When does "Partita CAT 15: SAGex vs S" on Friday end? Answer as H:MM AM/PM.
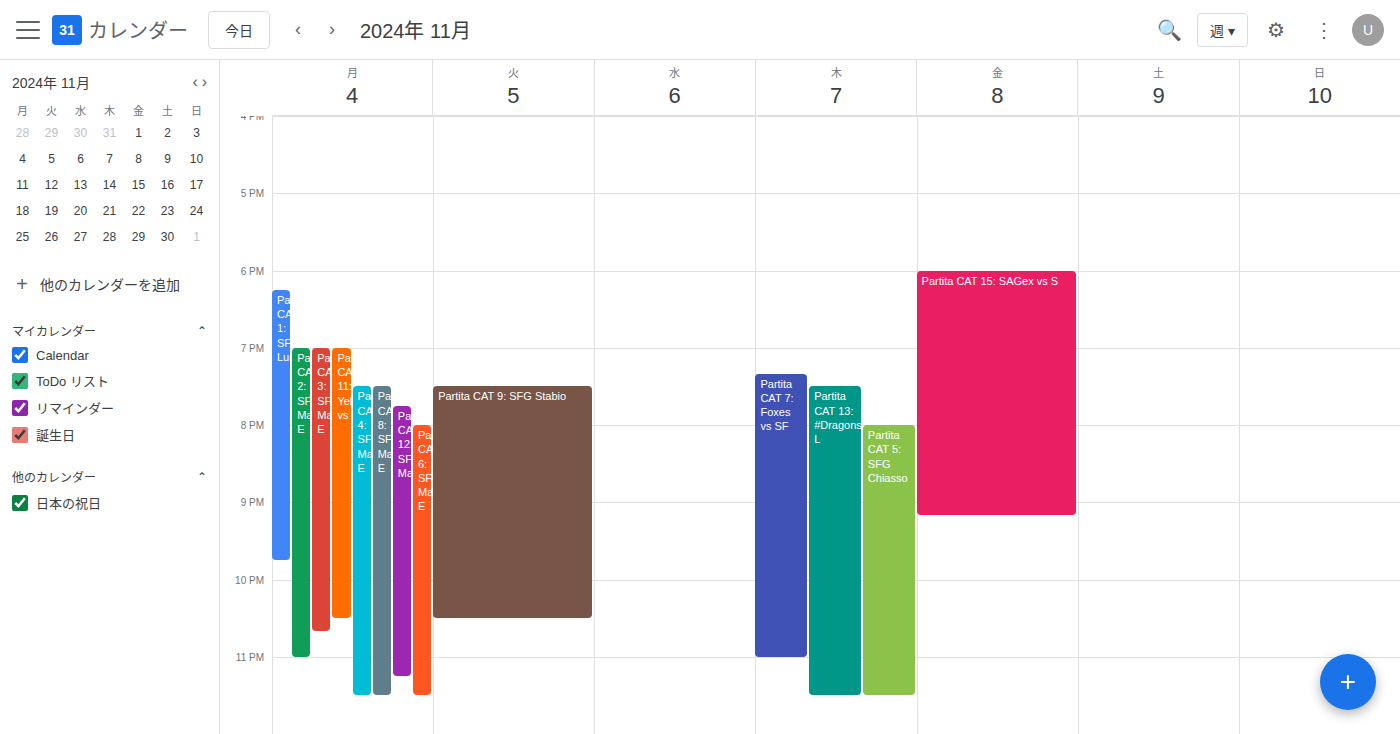
9:10 PM